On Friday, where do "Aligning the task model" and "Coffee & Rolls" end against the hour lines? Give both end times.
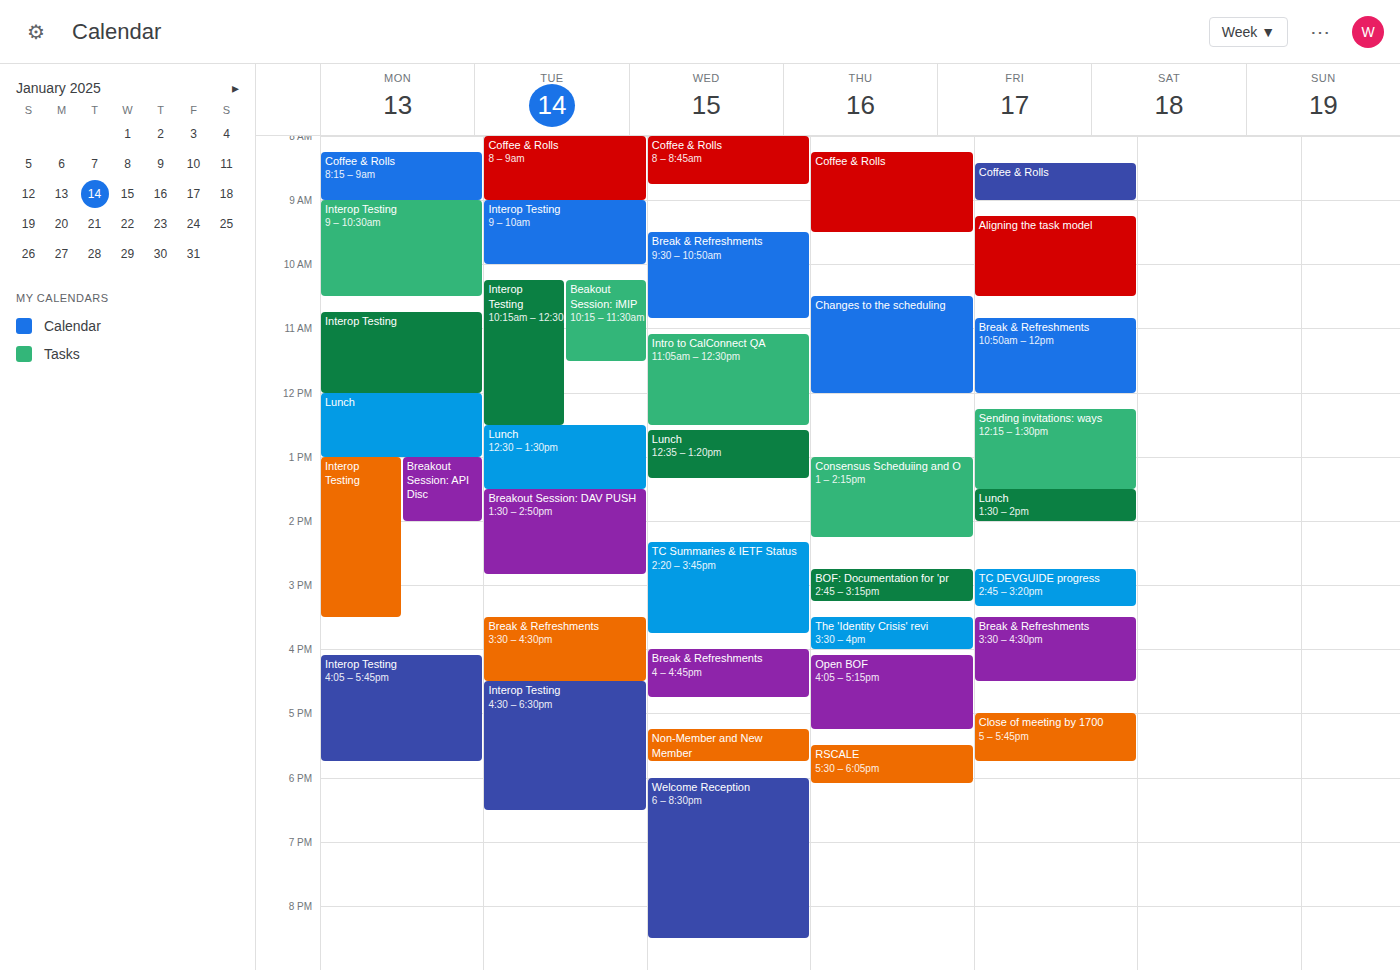
"Aligning the task model": 10:30 AM, halfway between the 10 AM and 11 AM lines. "Coffee & Rolls": 9:00 AM, exactly on the 9 AM line.